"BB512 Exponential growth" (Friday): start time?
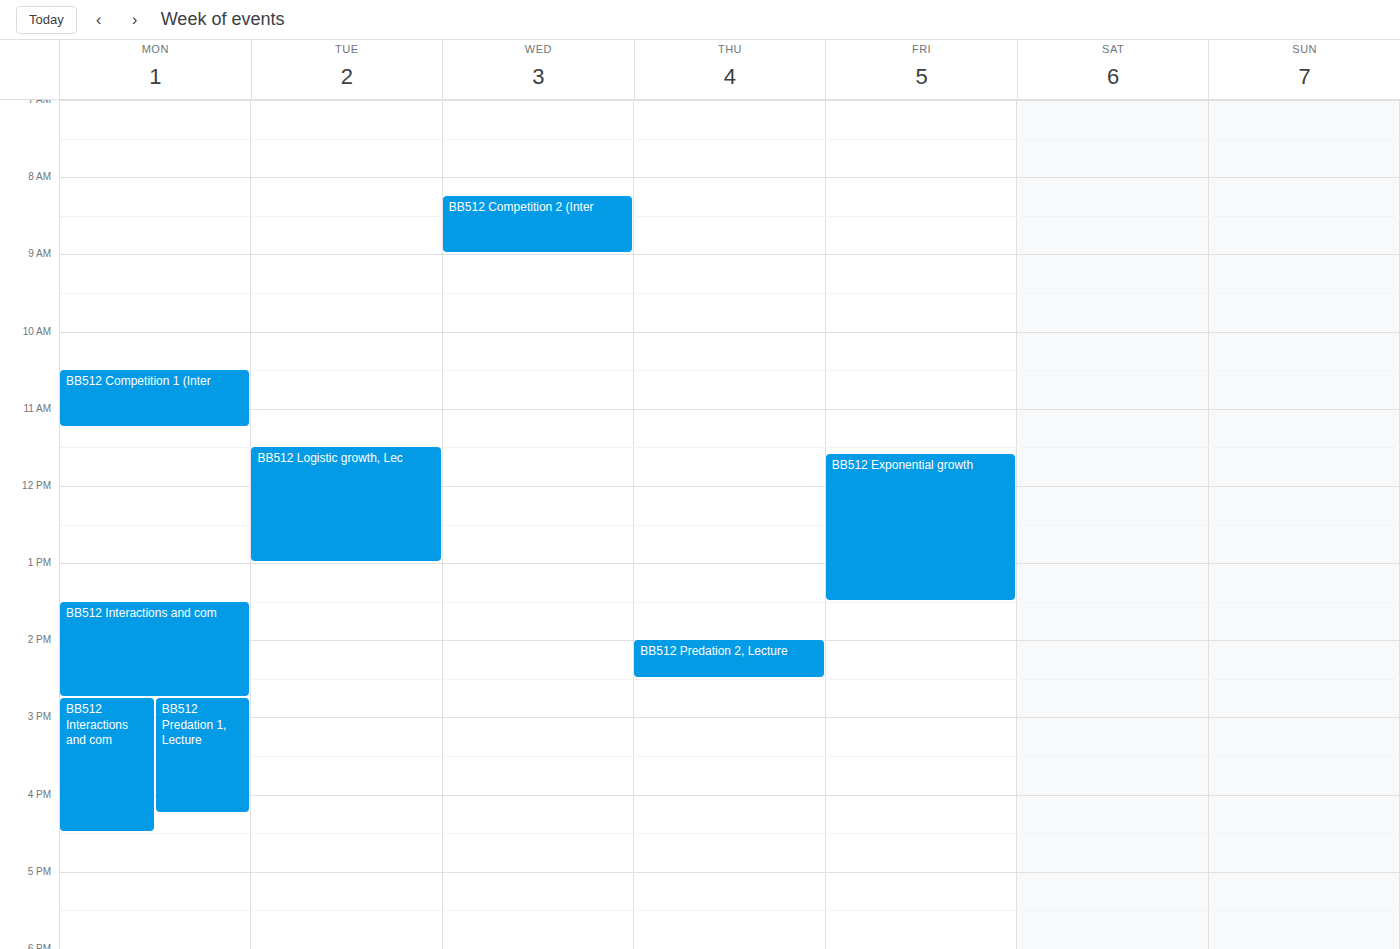
11:35 AM